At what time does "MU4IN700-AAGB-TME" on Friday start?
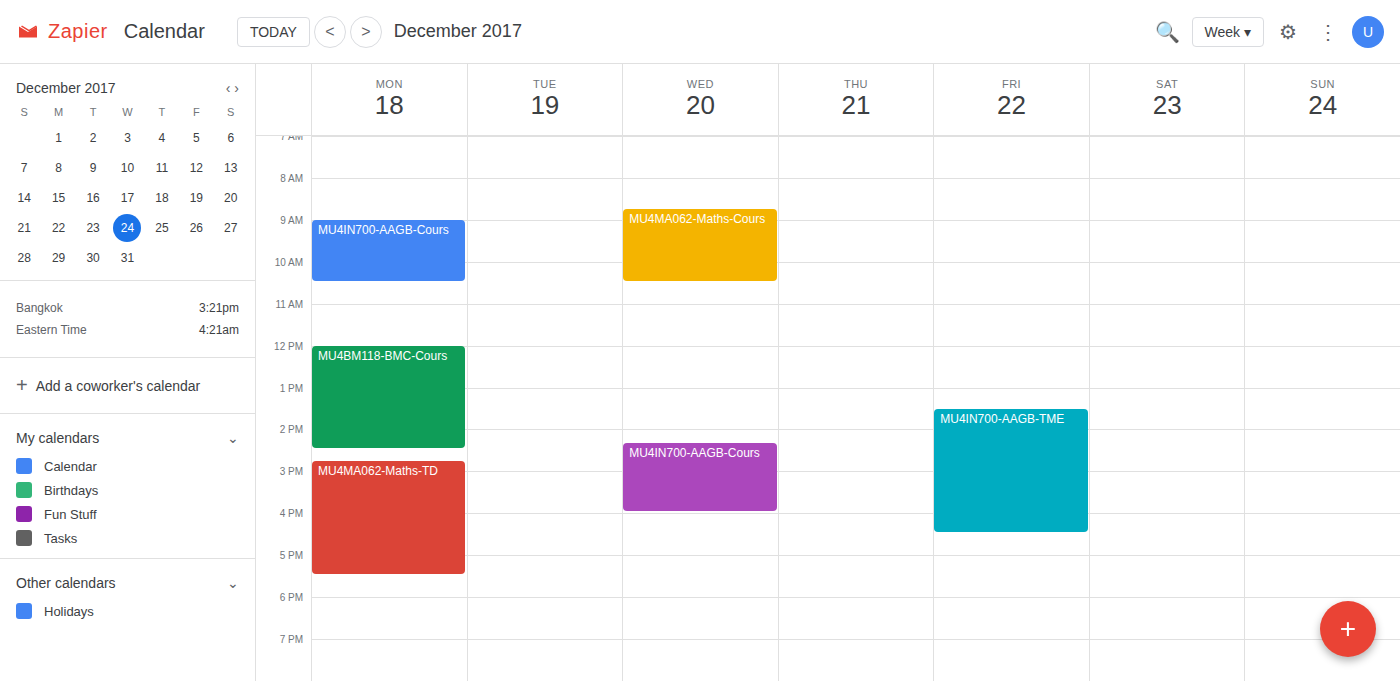
1:30 PM